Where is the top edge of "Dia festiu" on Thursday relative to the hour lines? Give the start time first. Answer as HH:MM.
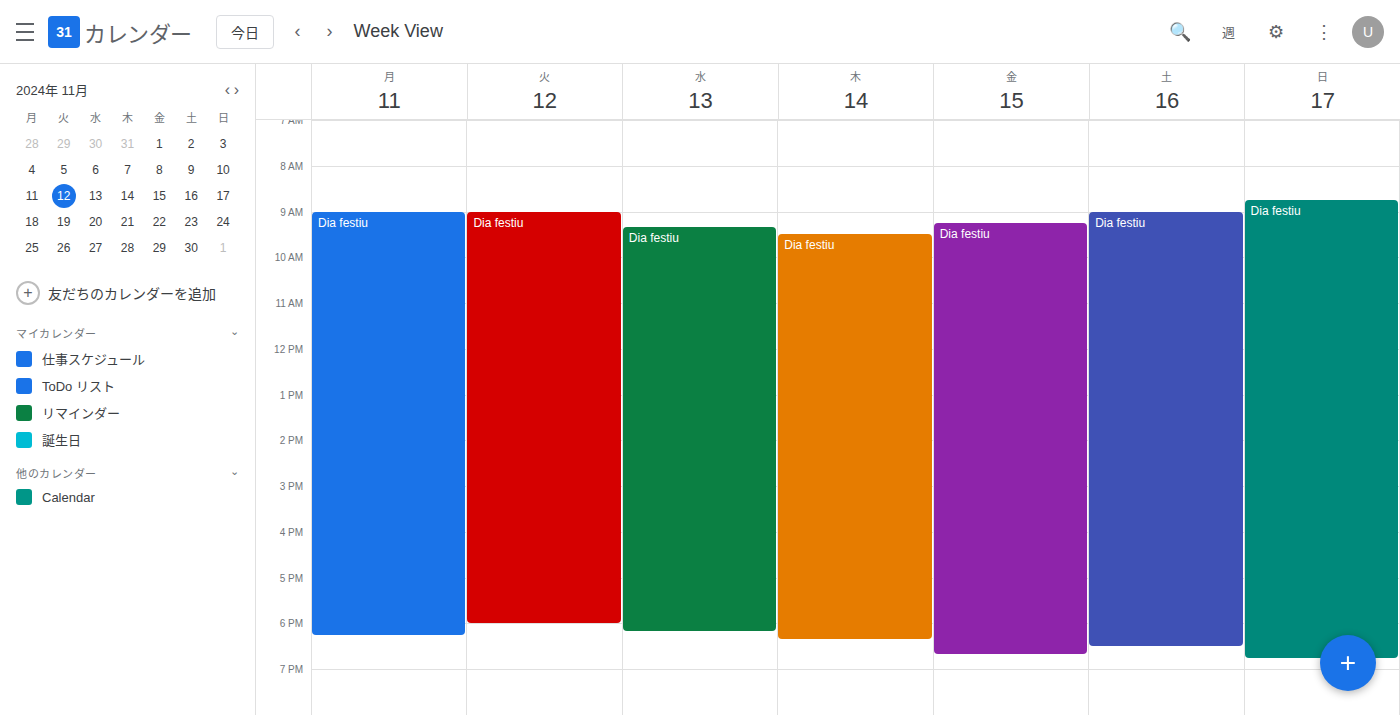
09:30 -- halfway between the 09:00 and 10:00 lines.